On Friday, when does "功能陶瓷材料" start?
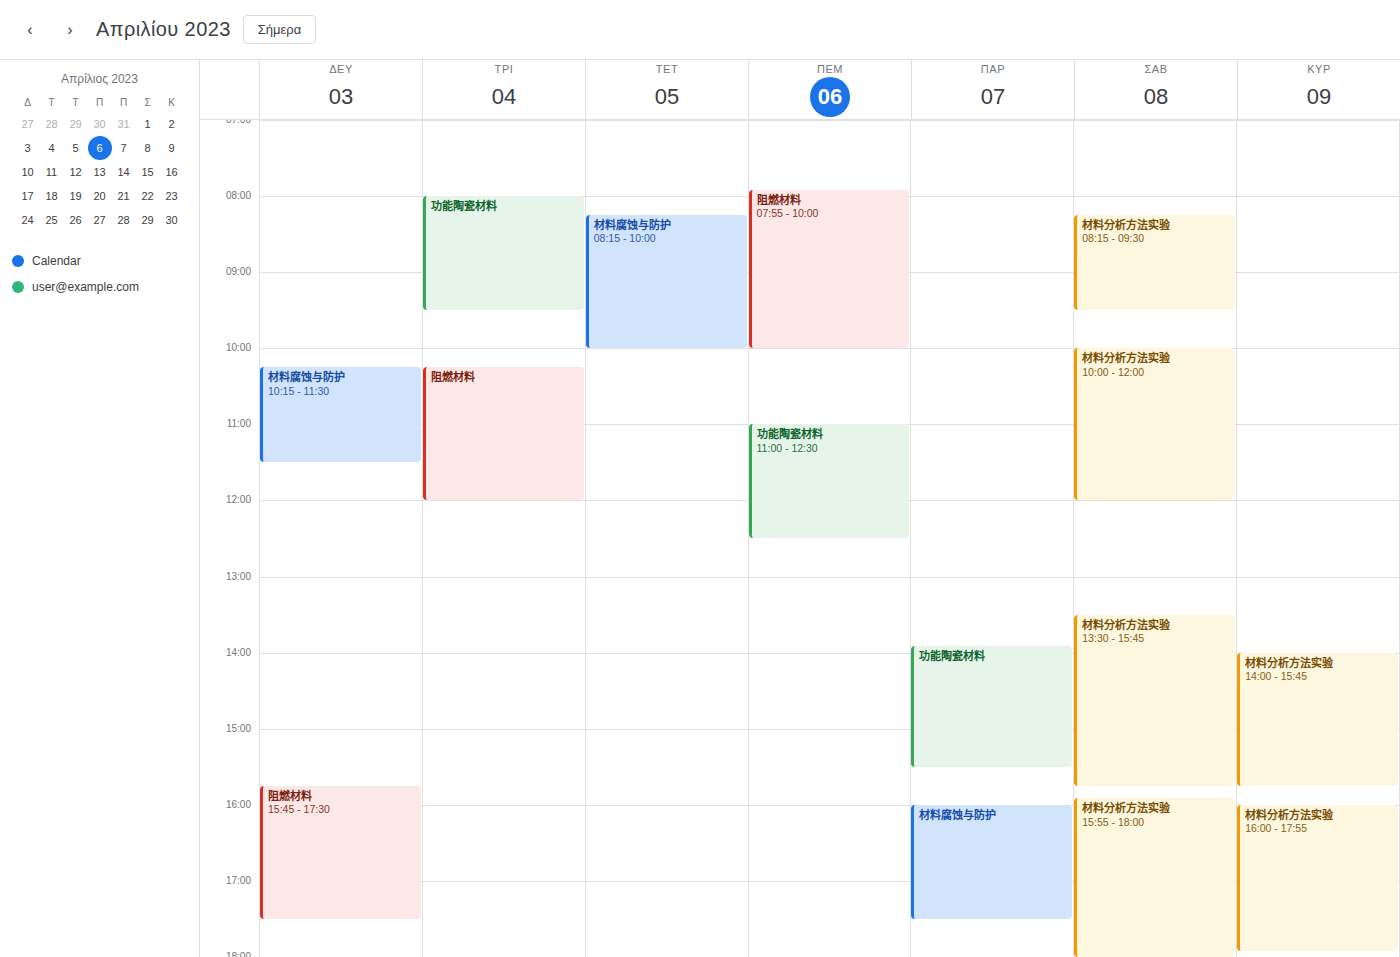
1:55 PM